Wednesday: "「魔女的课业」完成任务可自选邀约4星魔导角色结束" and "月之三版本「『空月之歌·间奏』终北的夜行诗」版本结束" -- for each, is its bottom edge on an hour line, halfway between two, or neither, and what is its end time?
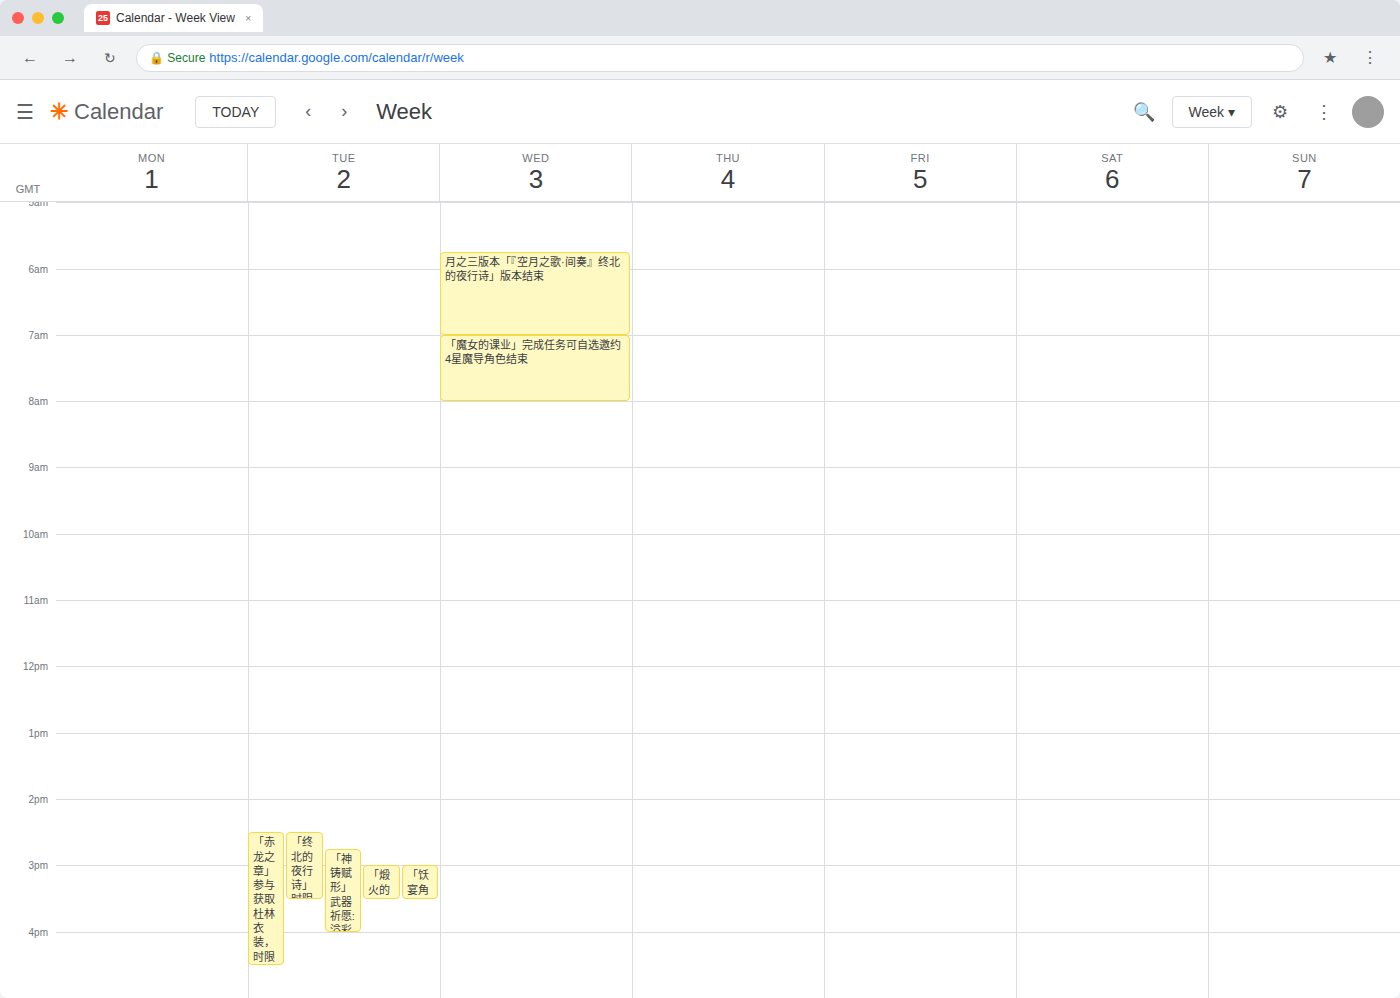
"「魔女的课业」完成任务可自选邀约4星魔导角色结束": 8:00 AM, exactly on the 8 AM line. "月之三版本「『空月之歌·间奏』终北的夜行诗」版本结束": 7:00 AM, exactly on the 7 AM line.